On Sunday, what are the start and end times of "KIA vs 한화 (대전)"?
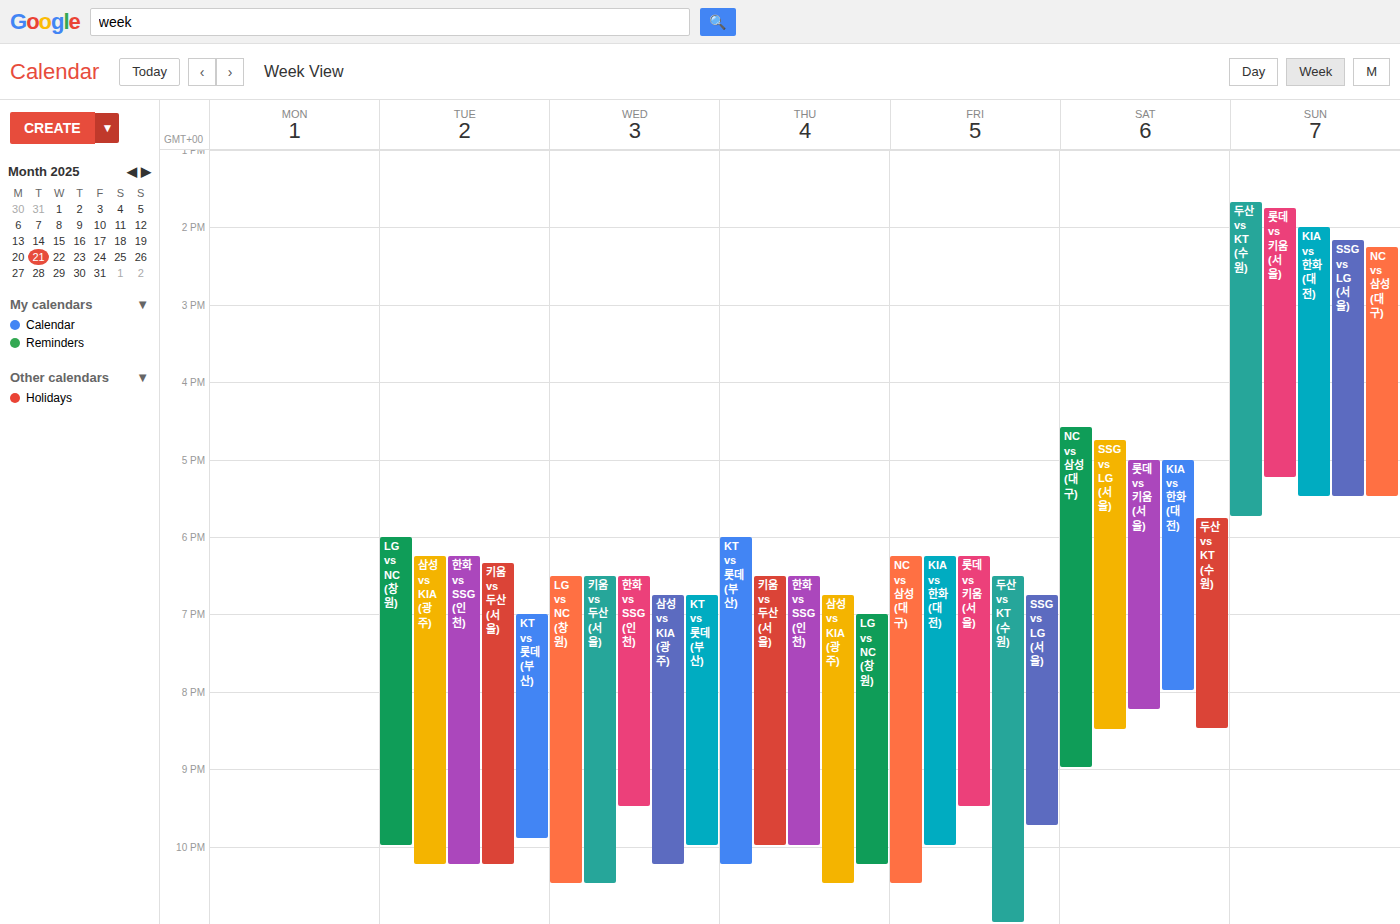
2:00 PM to 5:30 PM